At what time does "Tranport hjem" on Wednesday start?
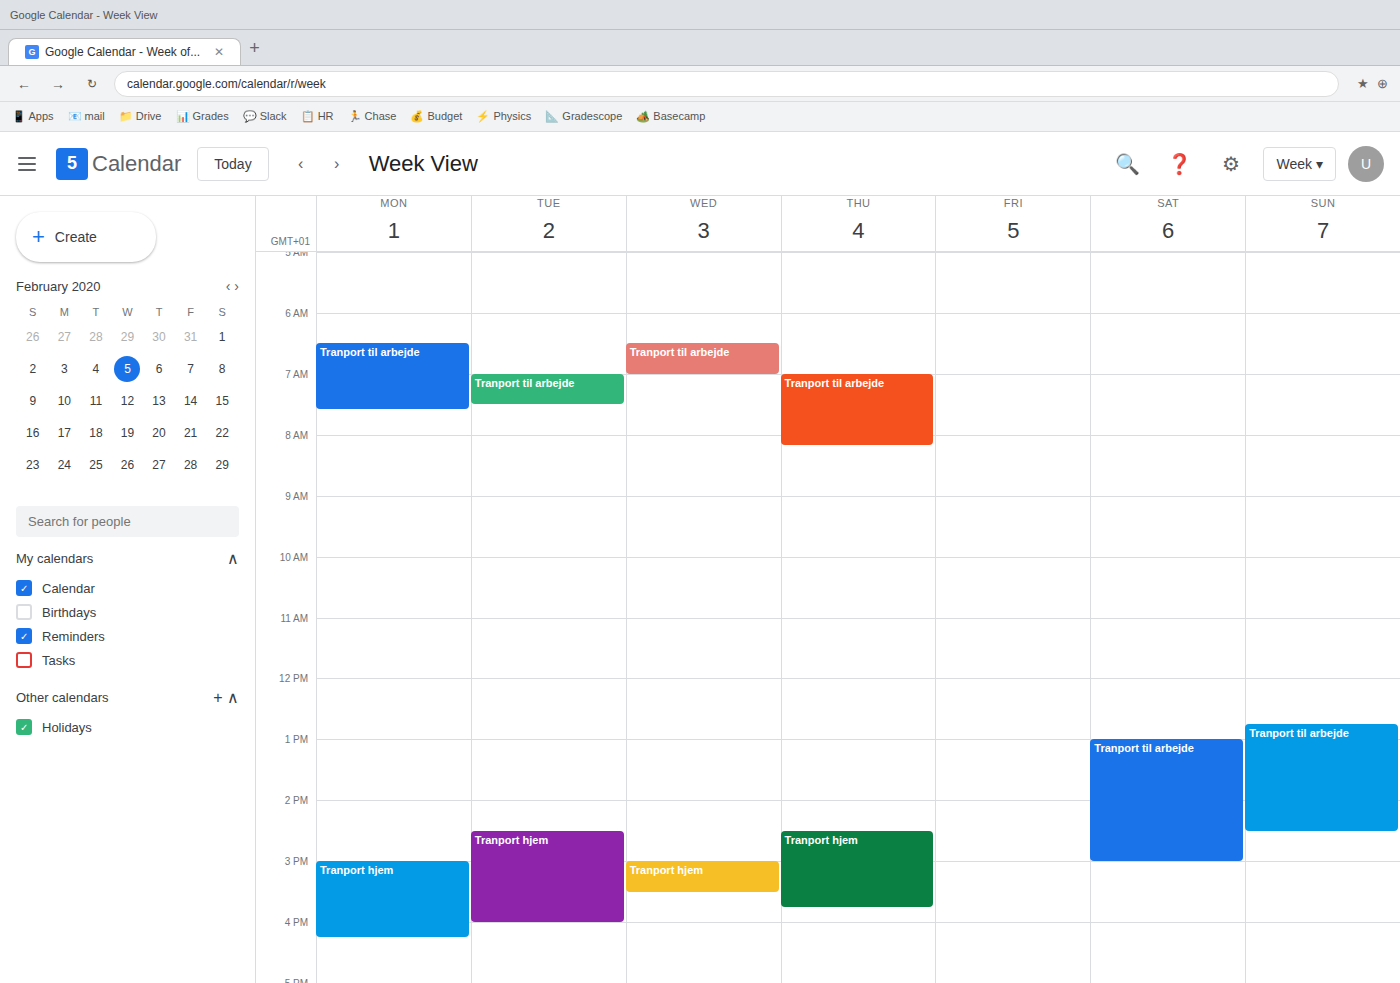
3:00 PM